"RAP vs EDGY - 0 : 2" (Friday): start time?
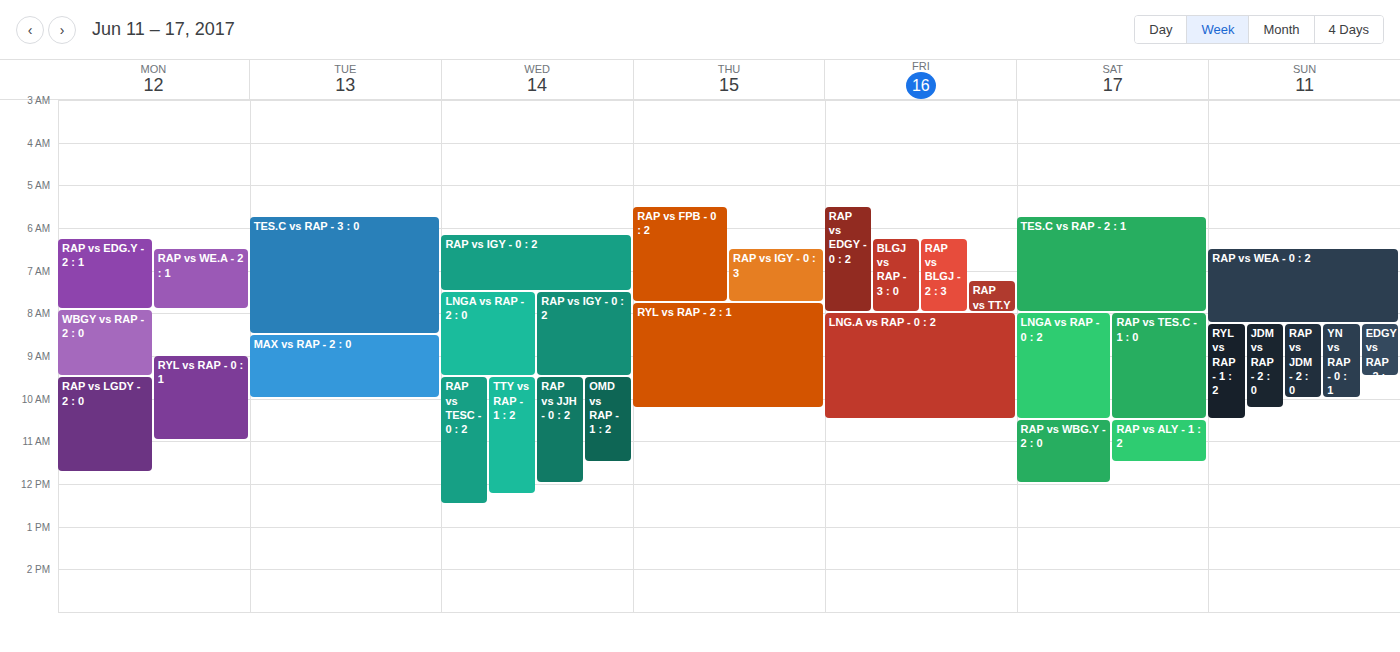
5:30 AM